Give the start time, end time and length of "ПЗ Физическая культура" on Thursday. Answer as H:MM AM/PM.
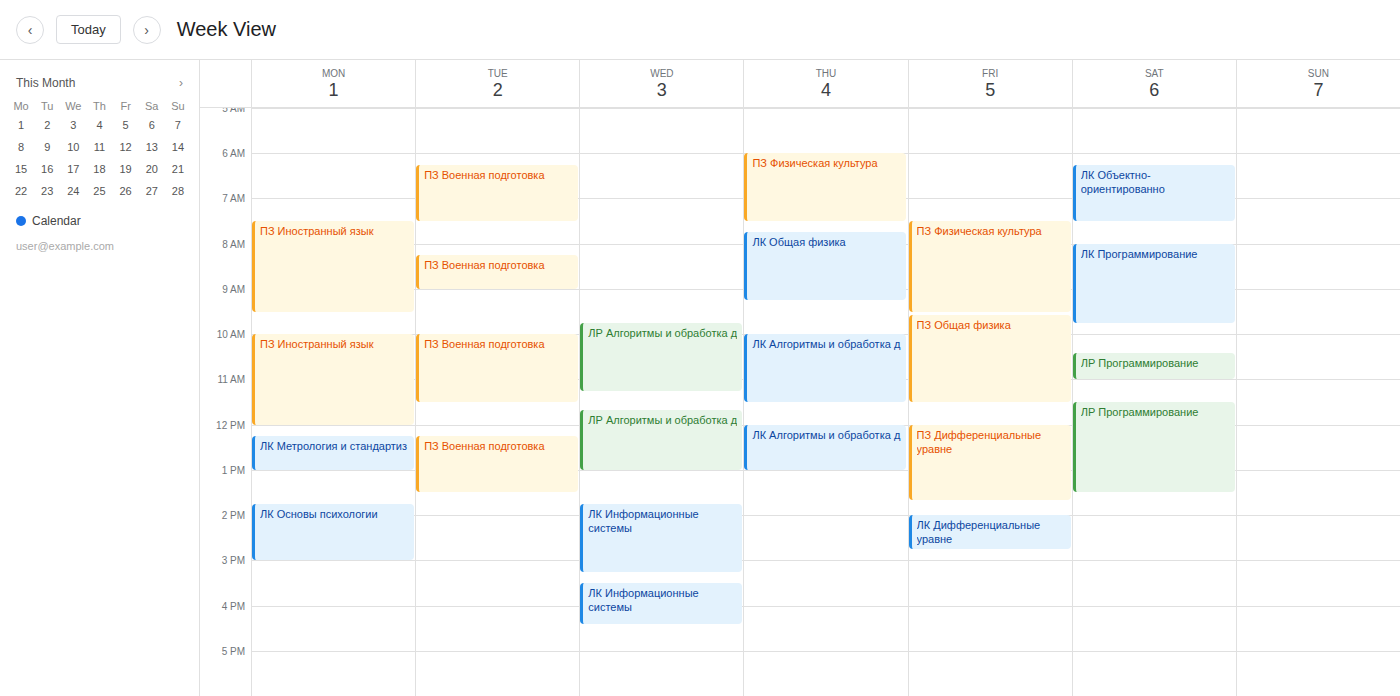
6:00 AM to 7:30 AM, 1 hour 30 minutes